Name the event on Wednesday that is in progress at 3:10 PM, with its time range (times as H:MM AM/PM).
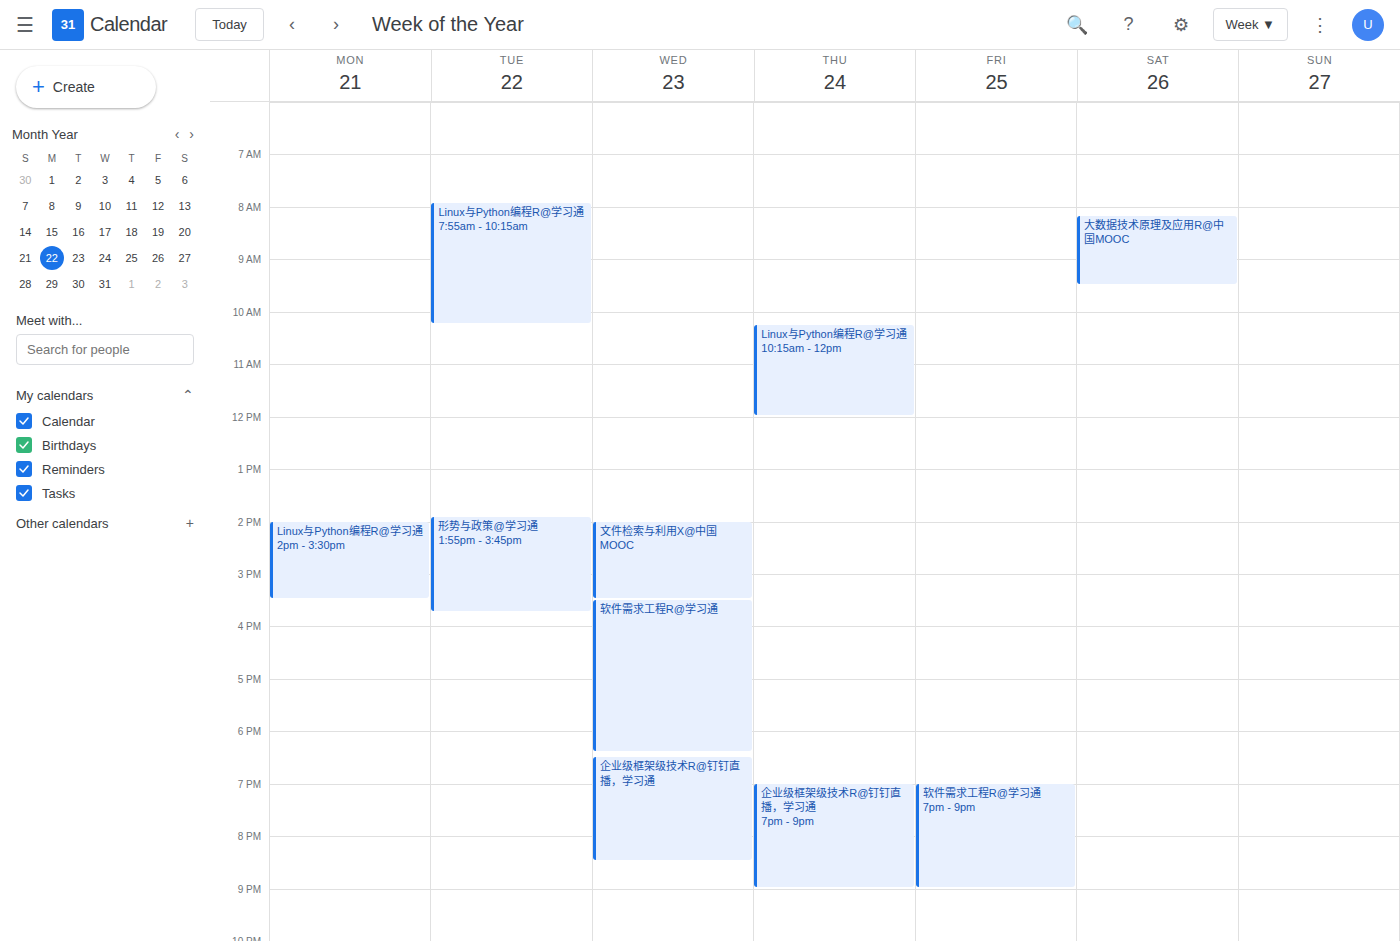
"文件检索与利用X@中国MOOC", 2:00 PM to 3:30 PM